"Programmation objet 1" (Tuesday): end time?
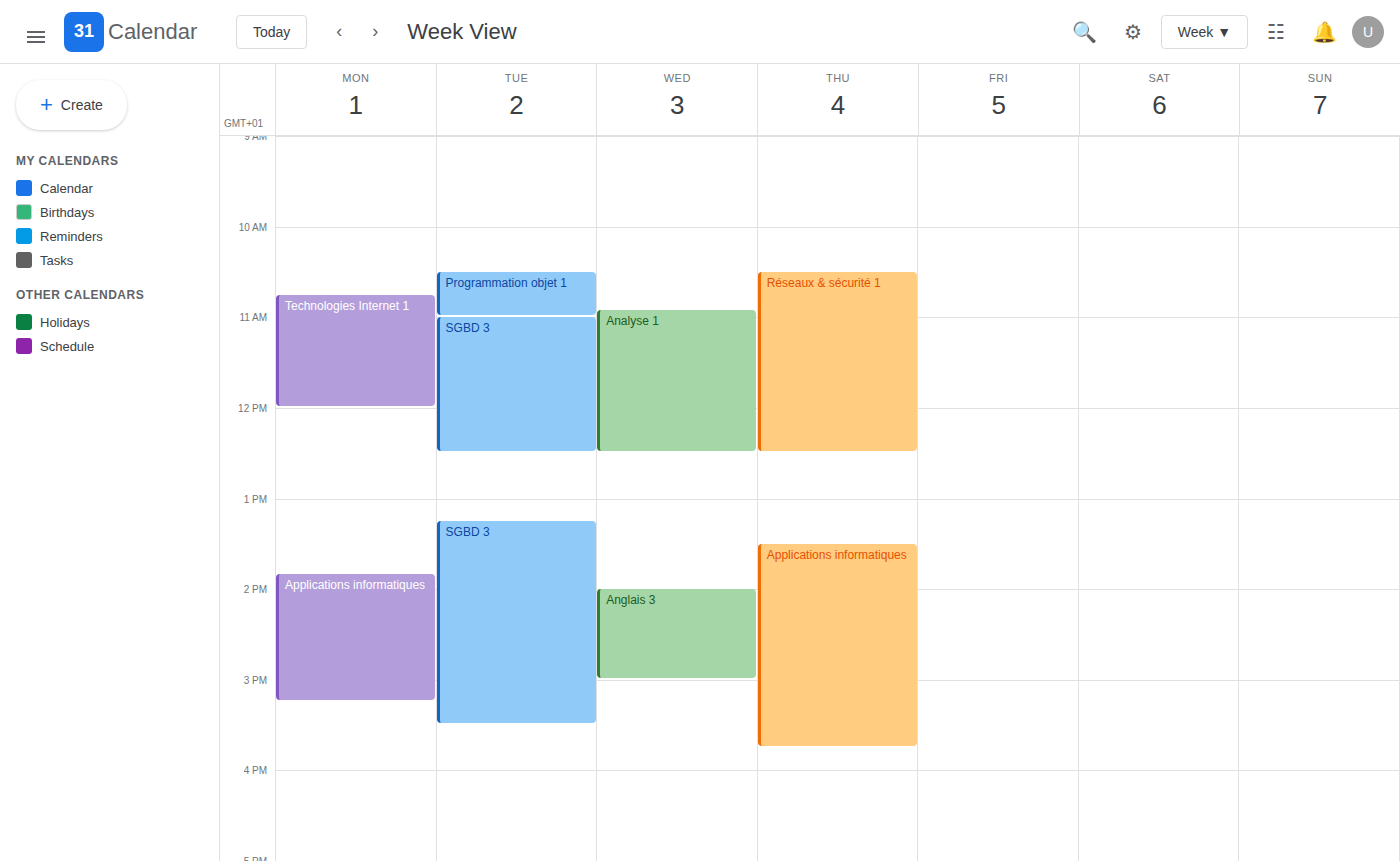
11:00 AM